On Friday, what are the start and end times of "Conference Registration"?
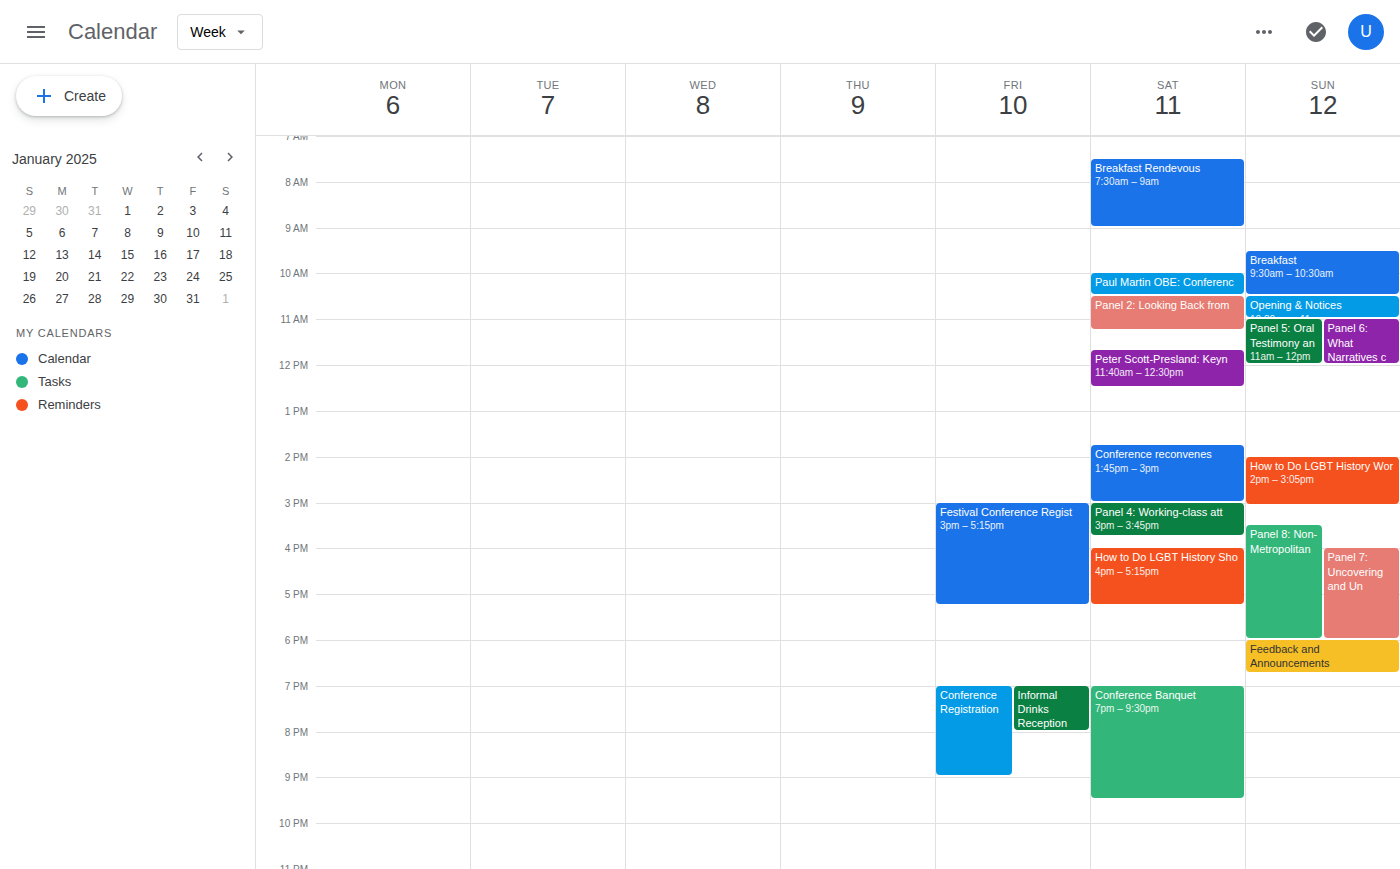
7:00 PM to 9:00 PM